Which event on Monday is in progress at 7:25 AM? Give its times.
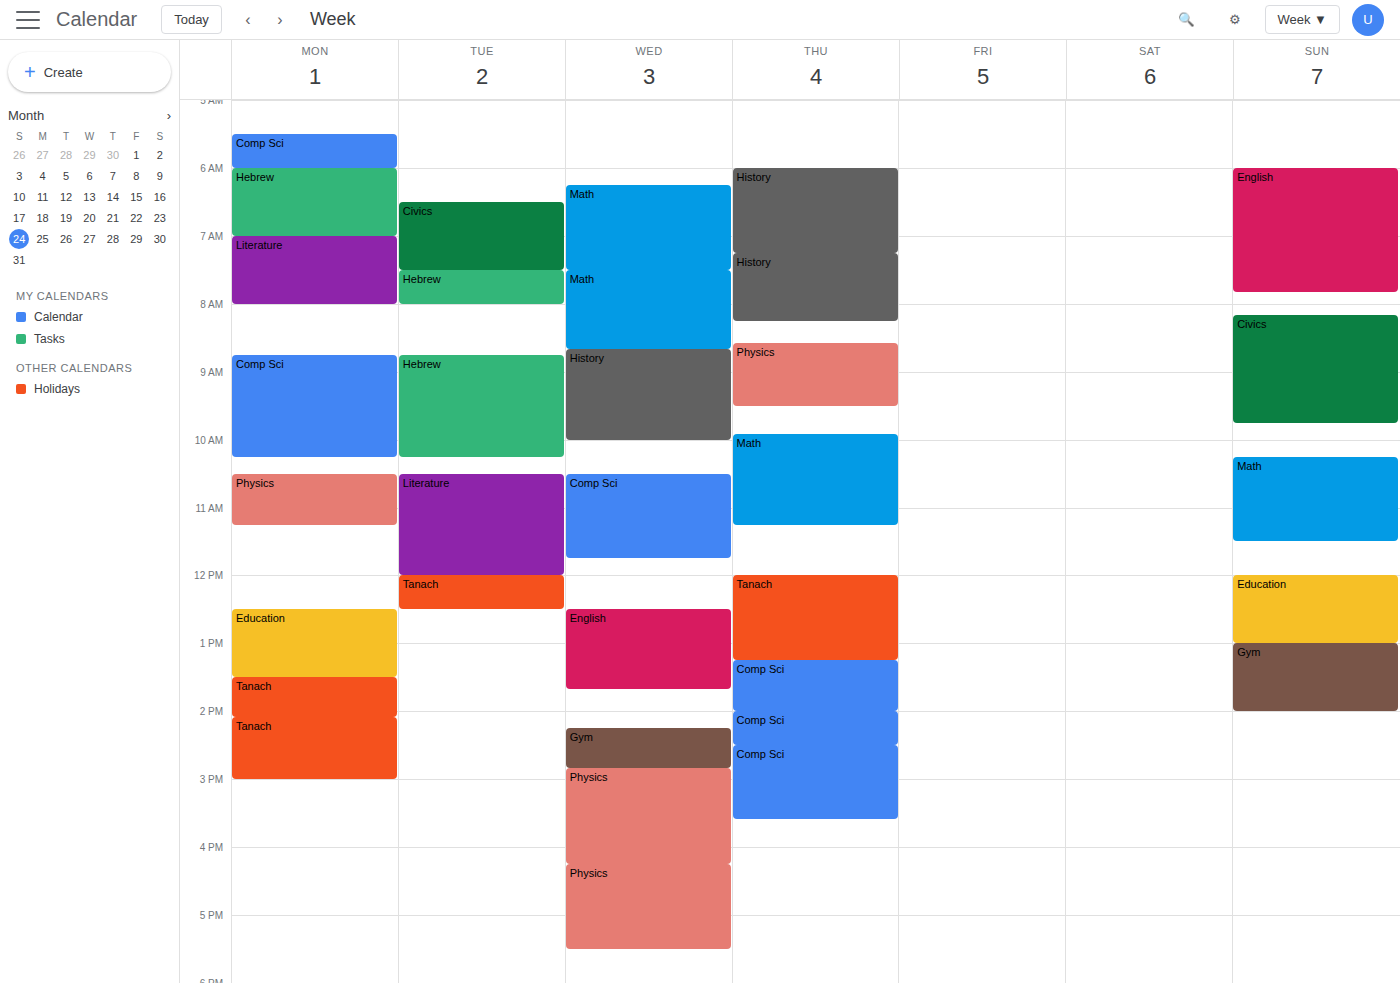
"Literature", 7:00 AM to 8:00 AM